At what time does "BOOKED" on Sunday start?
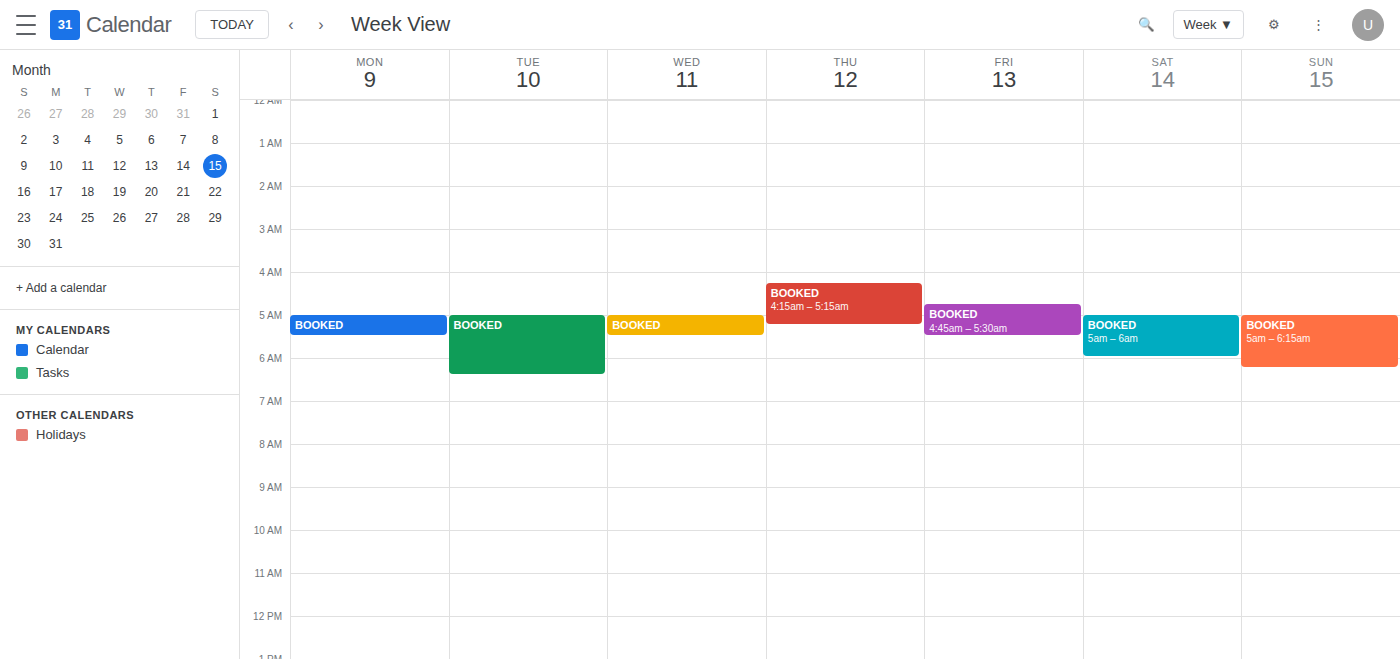
5:00 AM